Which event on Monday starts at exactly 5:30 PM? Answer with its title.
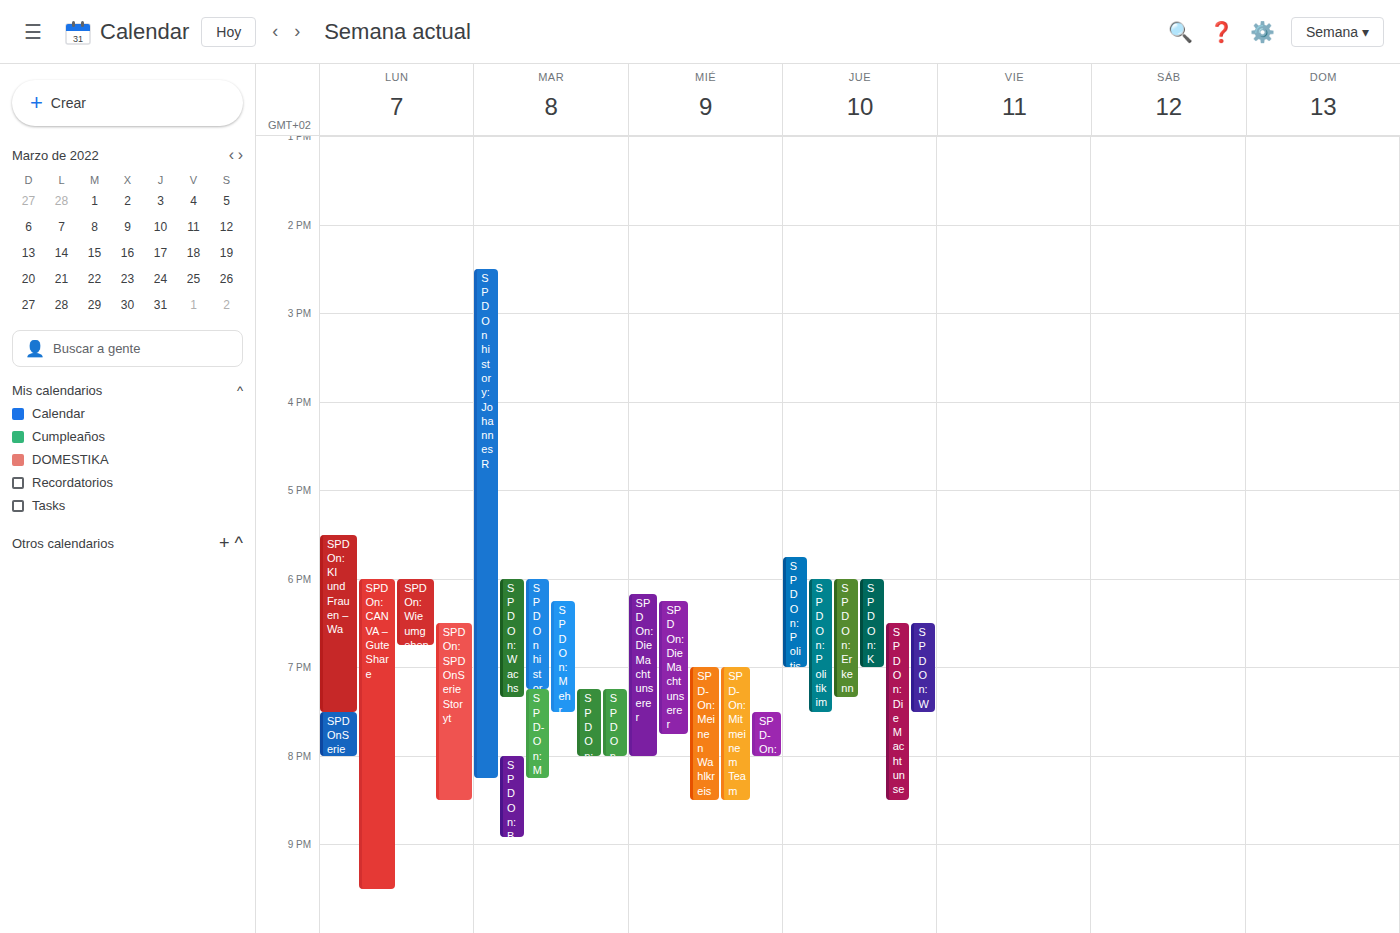
"SPD On: KI und Frauen – Wa"